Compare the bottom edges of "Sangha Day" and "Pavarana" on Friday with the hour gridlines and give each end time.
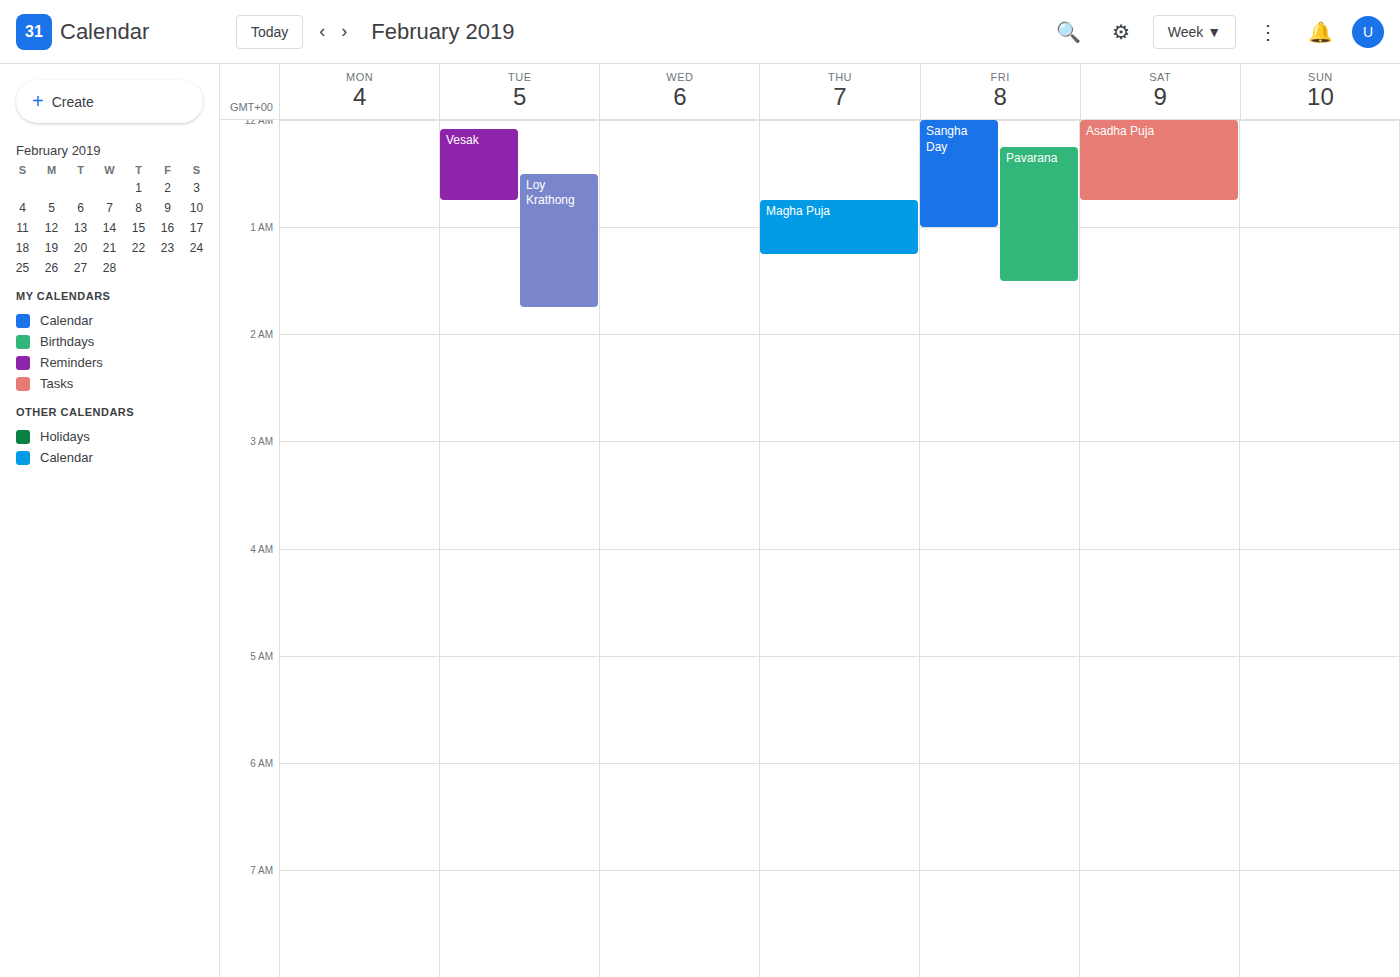
"Sangha Day": 1:00 AM, exactly on the 1 AM line. "Pavarana": 1:30 AM, halfway between the 1 AM and 2 AM lines.